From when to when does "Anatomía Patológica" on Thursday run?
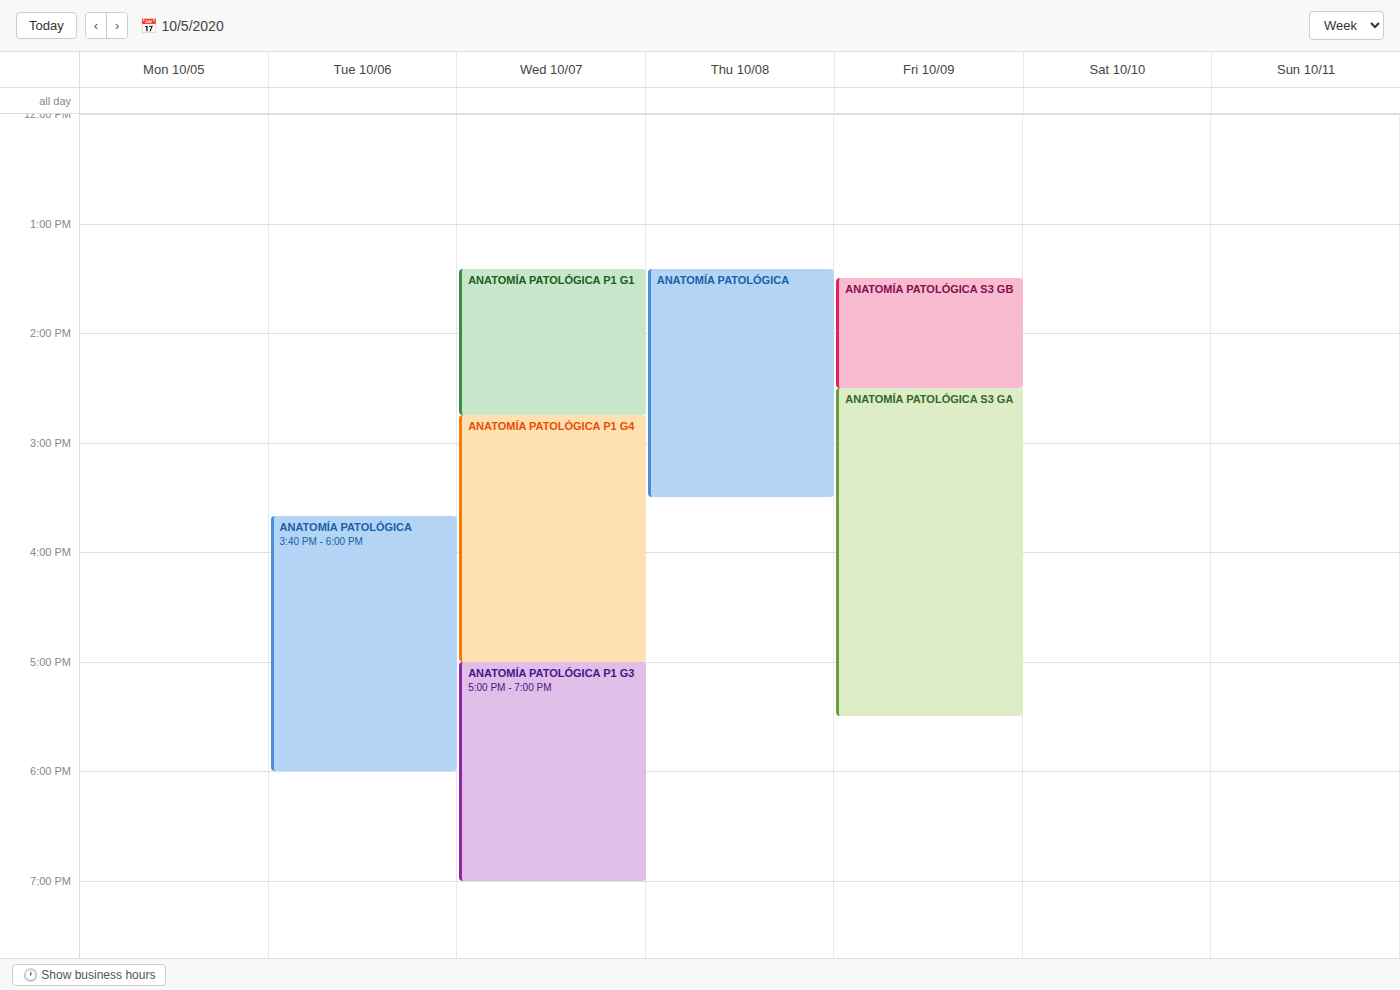
1:25 PM to 3:30 PM